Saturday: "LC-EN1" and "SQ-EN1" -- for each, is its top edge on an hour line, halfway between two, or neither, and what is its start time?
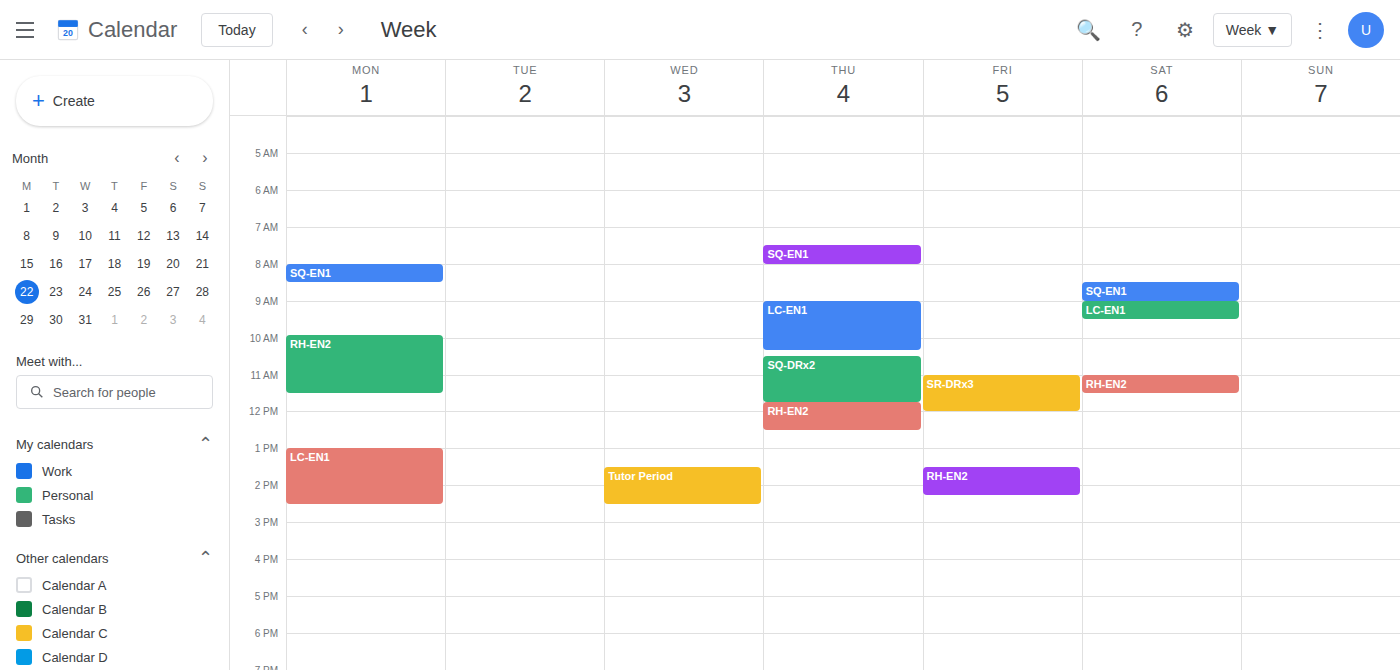
"LC-EN1": 9:00 AM, exactly on the 9 AM line. "SQ-EN1": 8:30 AM, halfway between the 8 AM and 9 AM lines.